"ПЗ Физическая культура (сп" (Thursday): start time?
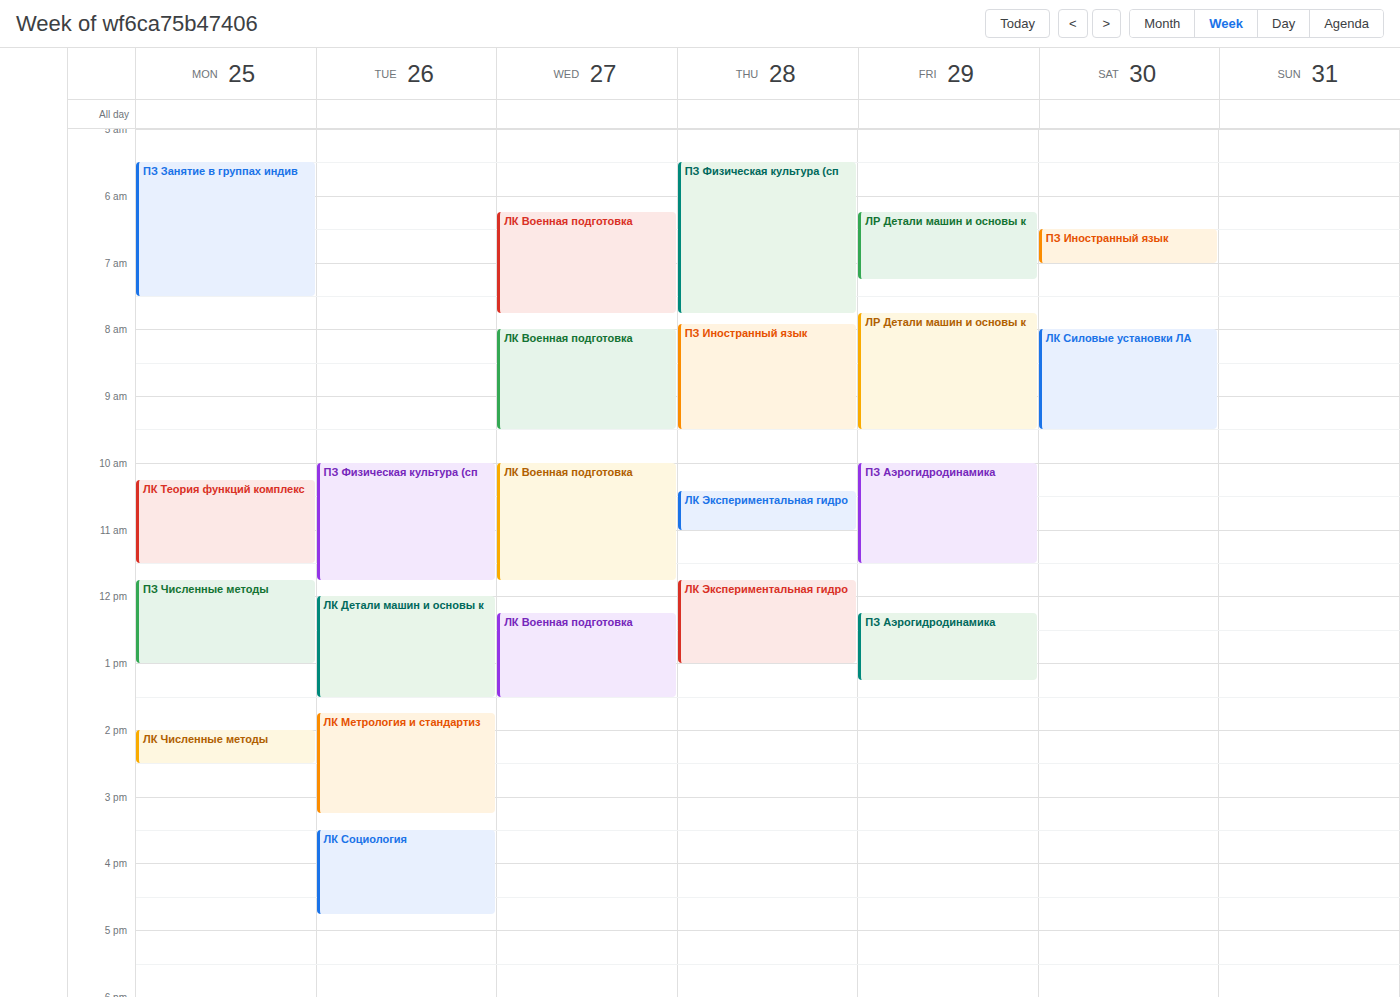
5:30 AM